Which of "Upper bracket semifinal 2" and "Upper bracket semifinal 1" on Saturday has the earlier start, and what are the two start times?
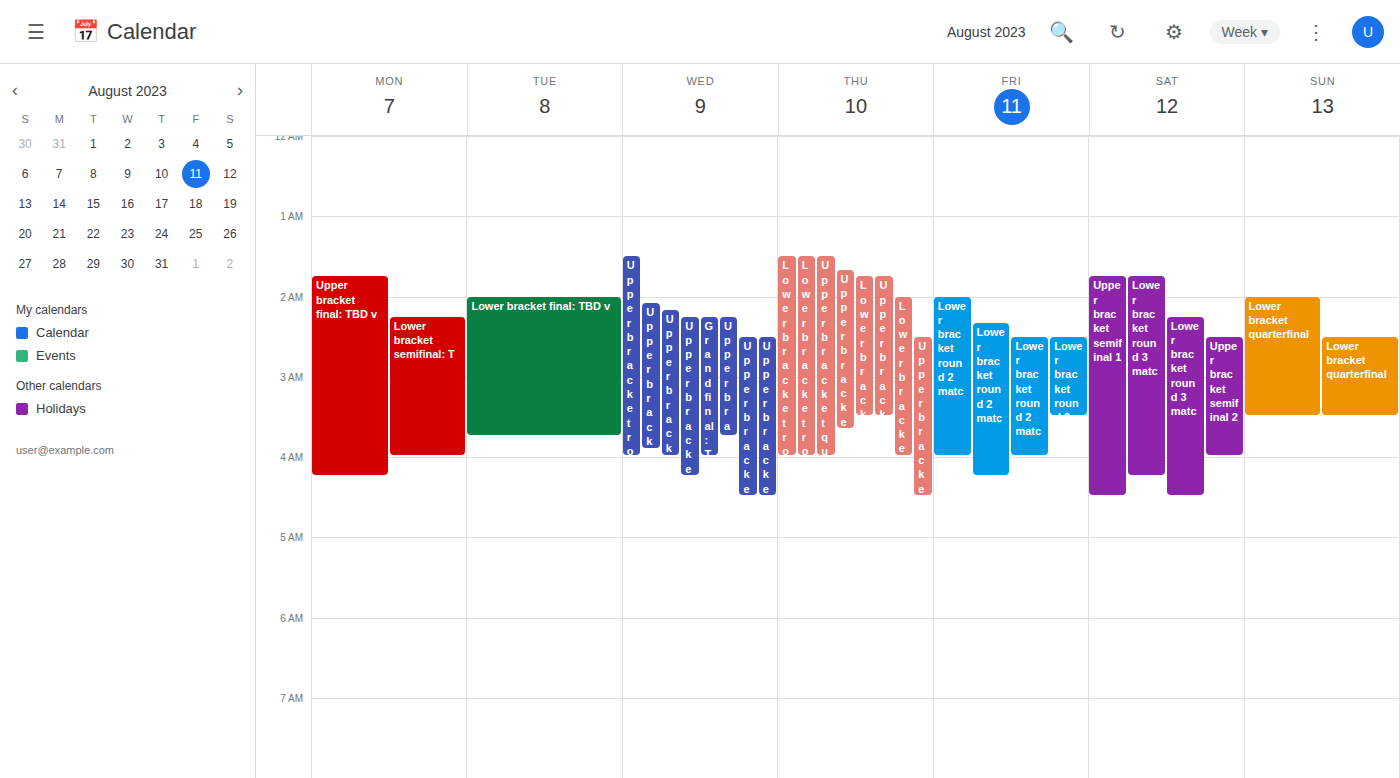
"Upper bracket semifinal 1" 1:45 AM; "Upper bracket semifinal 2" 2:30 AM.